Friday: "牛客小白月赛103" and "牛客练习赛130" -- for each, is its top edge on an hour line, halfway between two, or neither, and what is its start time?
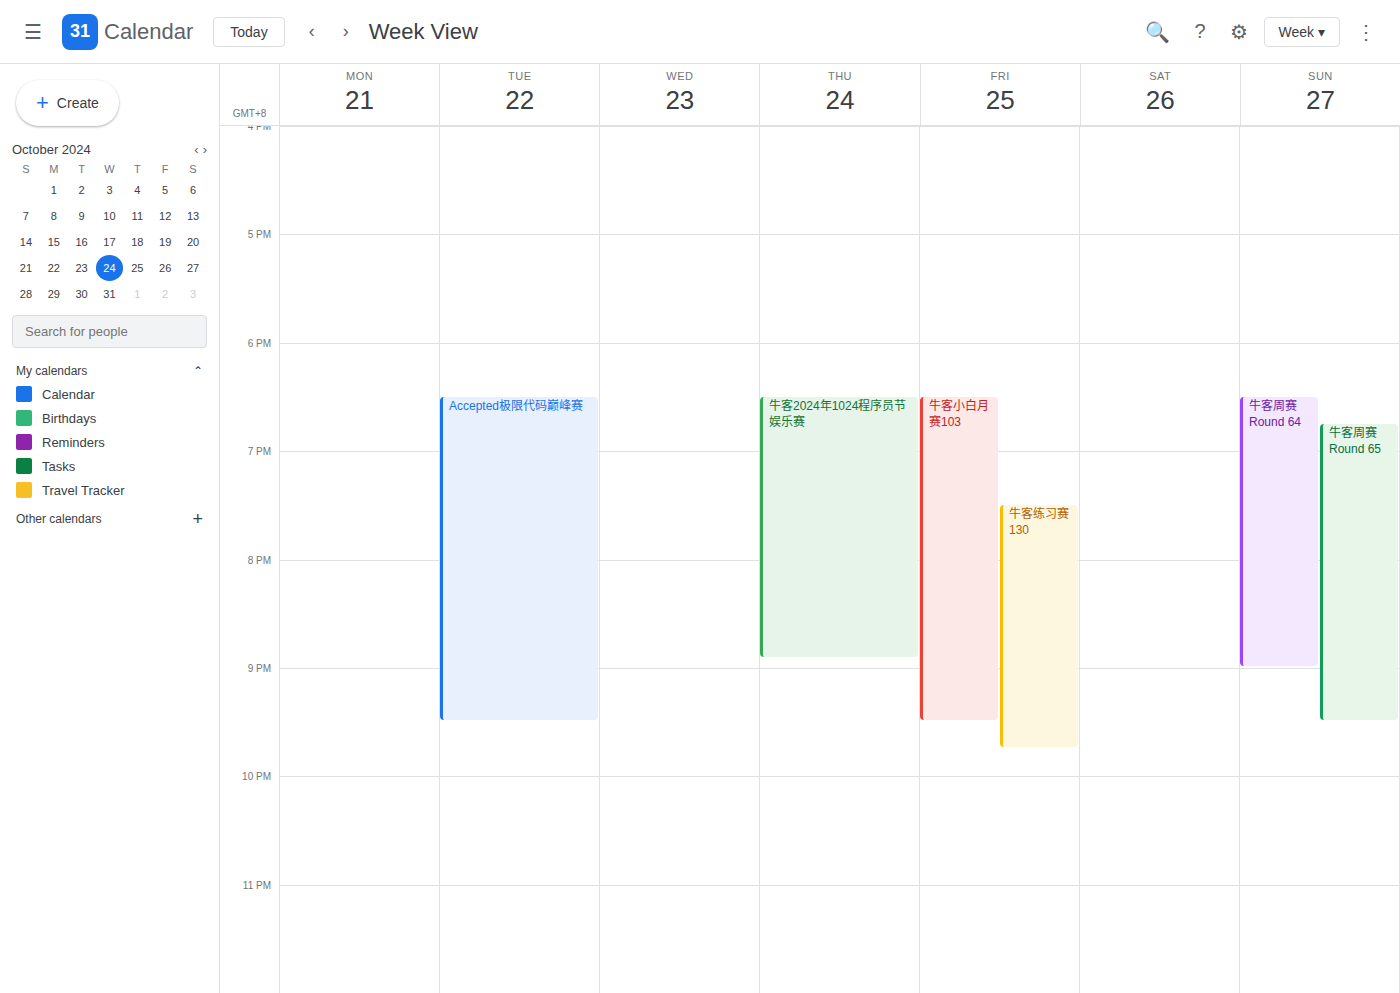
"牛客小白月赛103": 6:30 PM, halfway between the 6 PM and 7 PM lines. "牛客练习赛130": 7:30 PM, halfway between the 7 PM and 8 PM lines.